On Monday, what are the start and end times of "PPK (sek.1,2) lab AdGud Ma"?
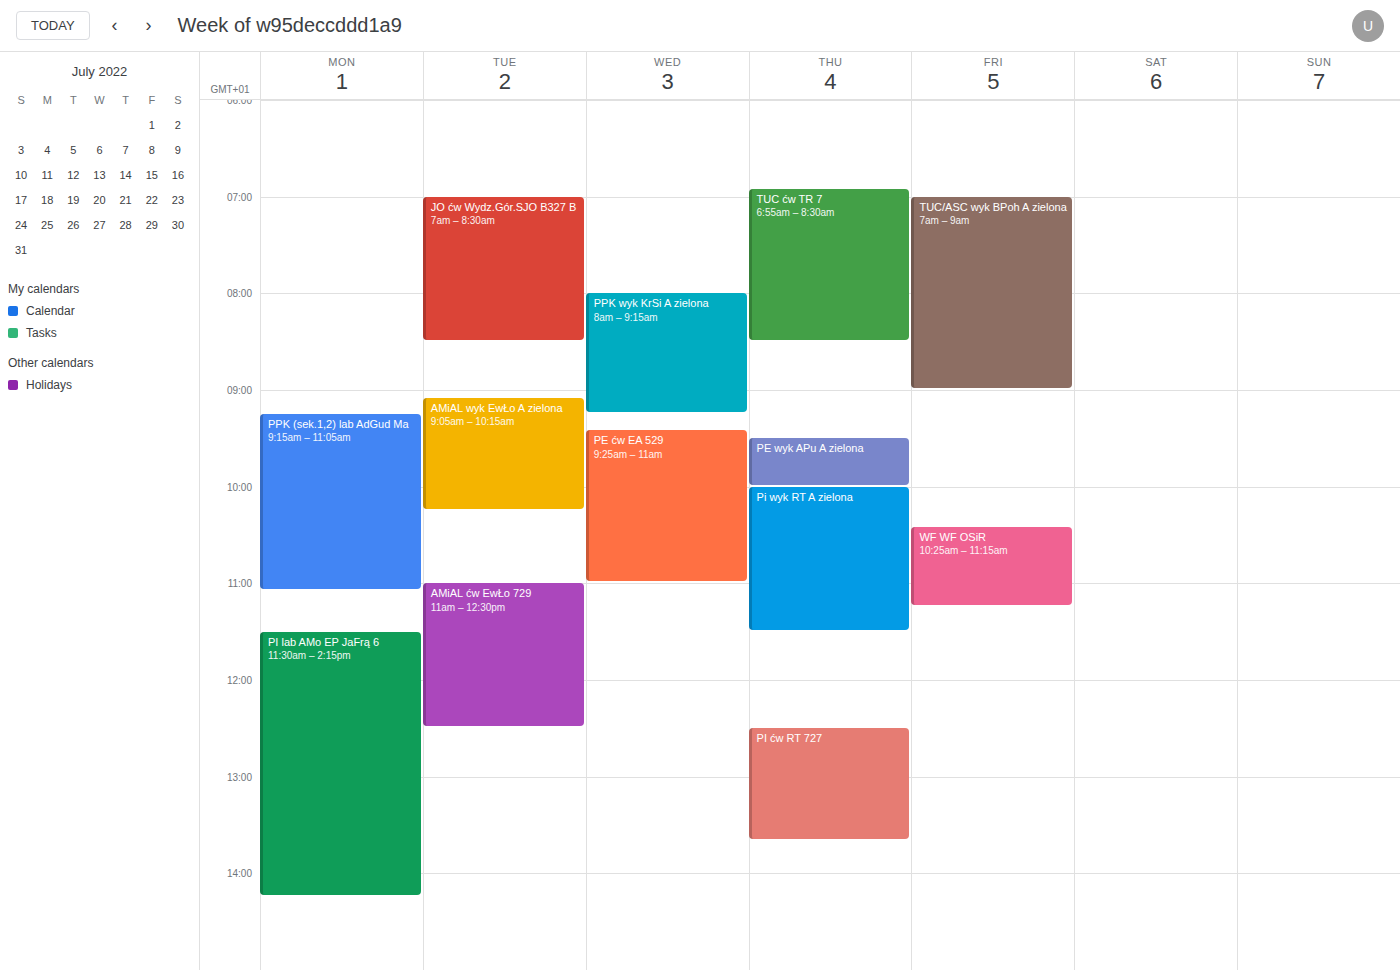
9:15 AM to 11:05 AM